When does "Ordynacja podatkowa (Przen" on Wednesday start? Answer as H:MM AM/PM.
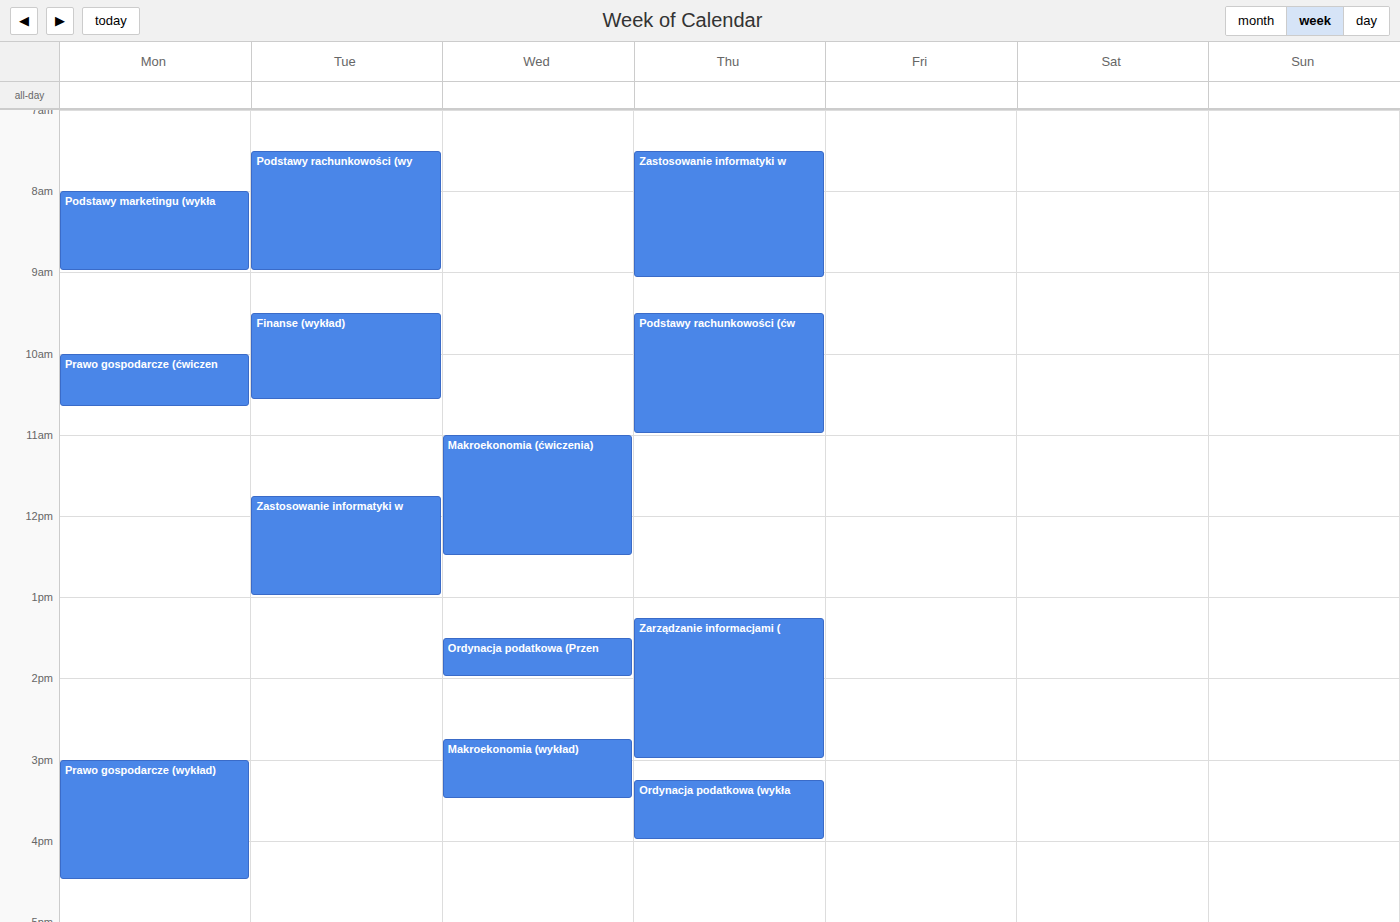
1:30 PM